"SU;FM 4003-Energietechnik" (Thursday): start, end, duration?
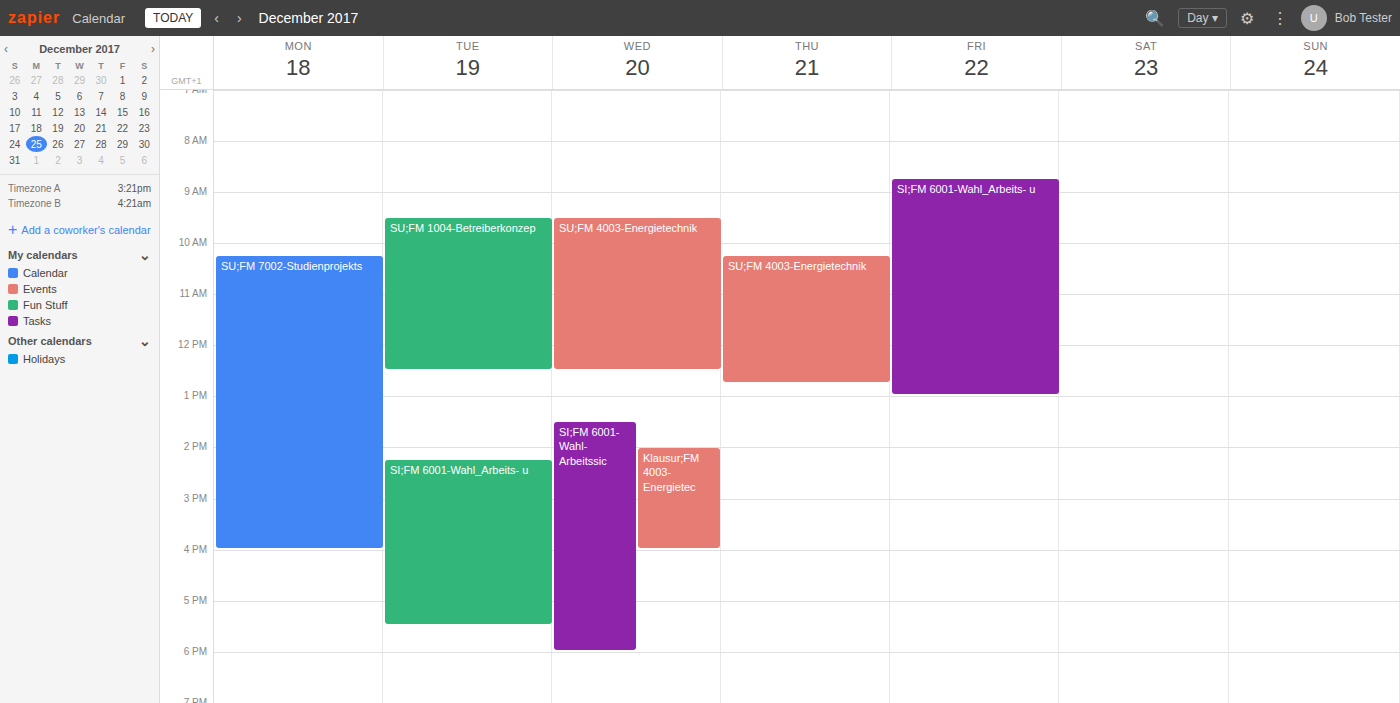
10:15 to 12:45, 2 hours 30 minutes